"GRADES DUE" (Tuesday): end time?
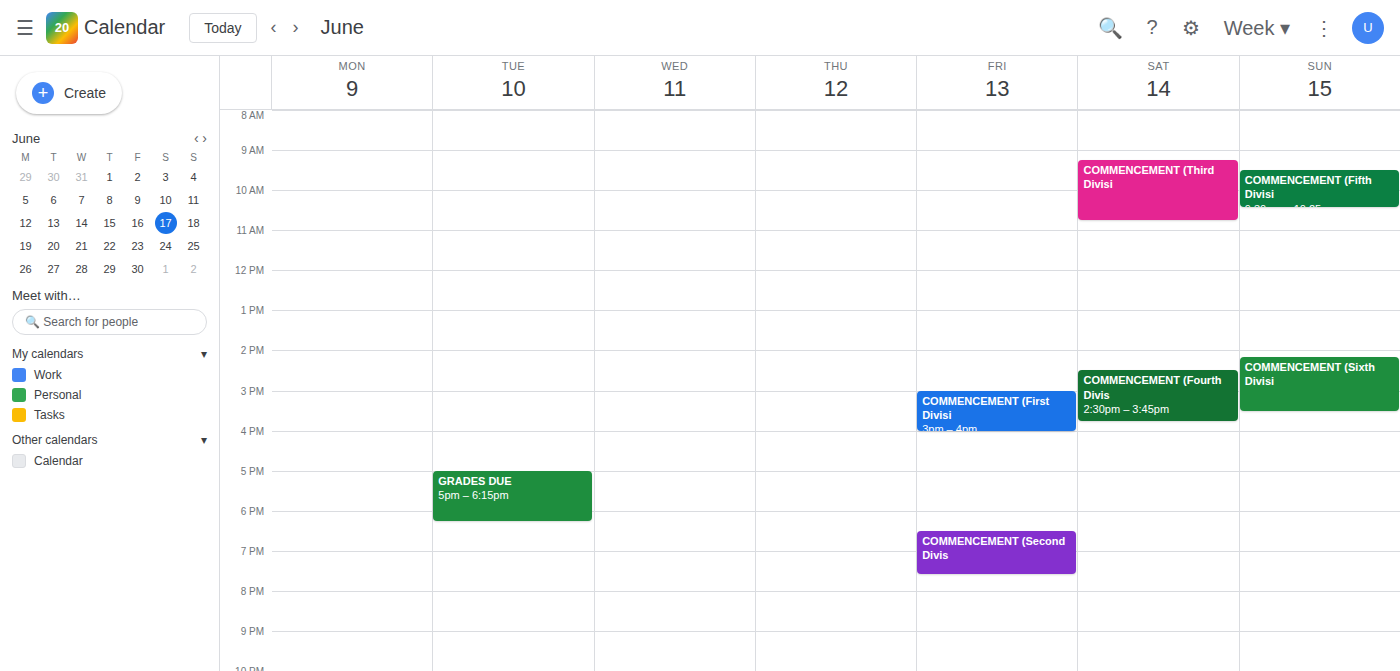
6:15 PM